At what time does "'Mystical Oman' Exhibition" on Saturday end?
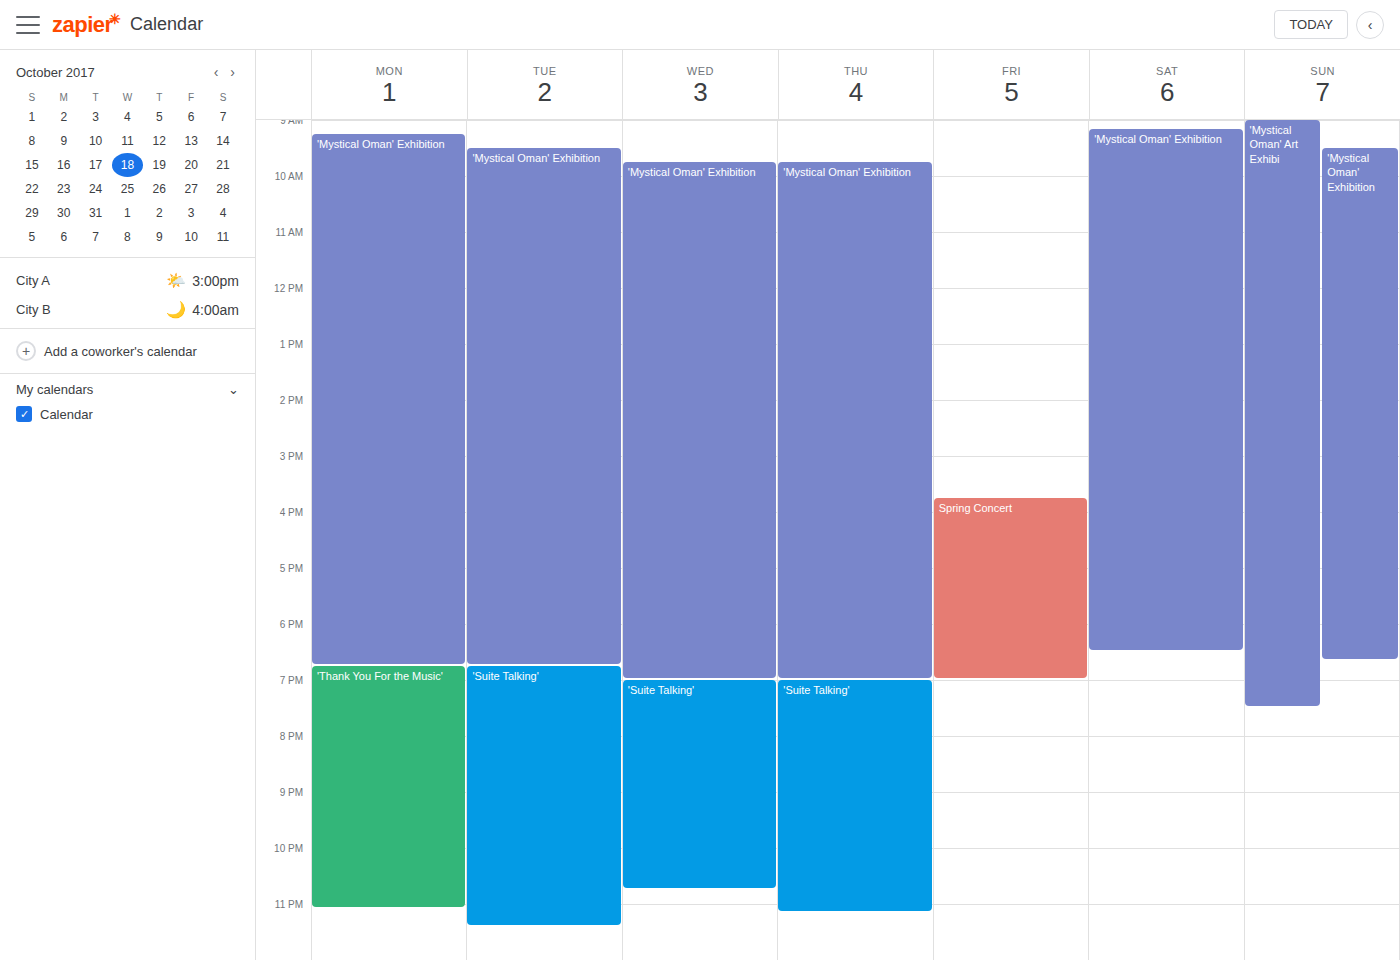
6:30 PM